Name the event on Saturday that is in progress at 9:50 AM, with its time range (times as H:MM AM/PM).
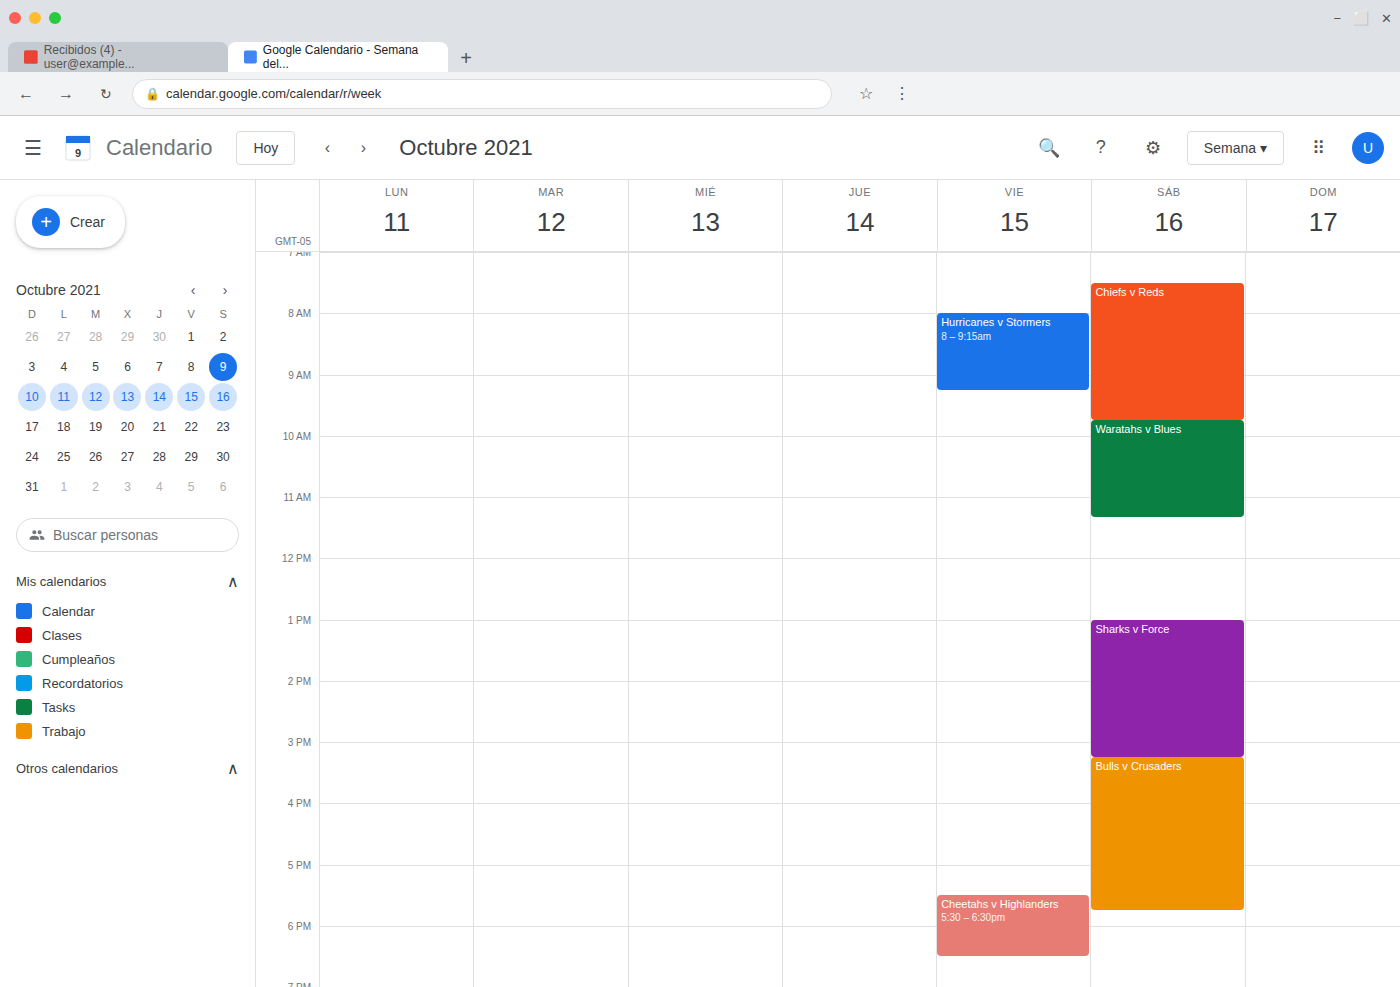
"Waratahs v Blues", 9:45 AM to 11:20 AM